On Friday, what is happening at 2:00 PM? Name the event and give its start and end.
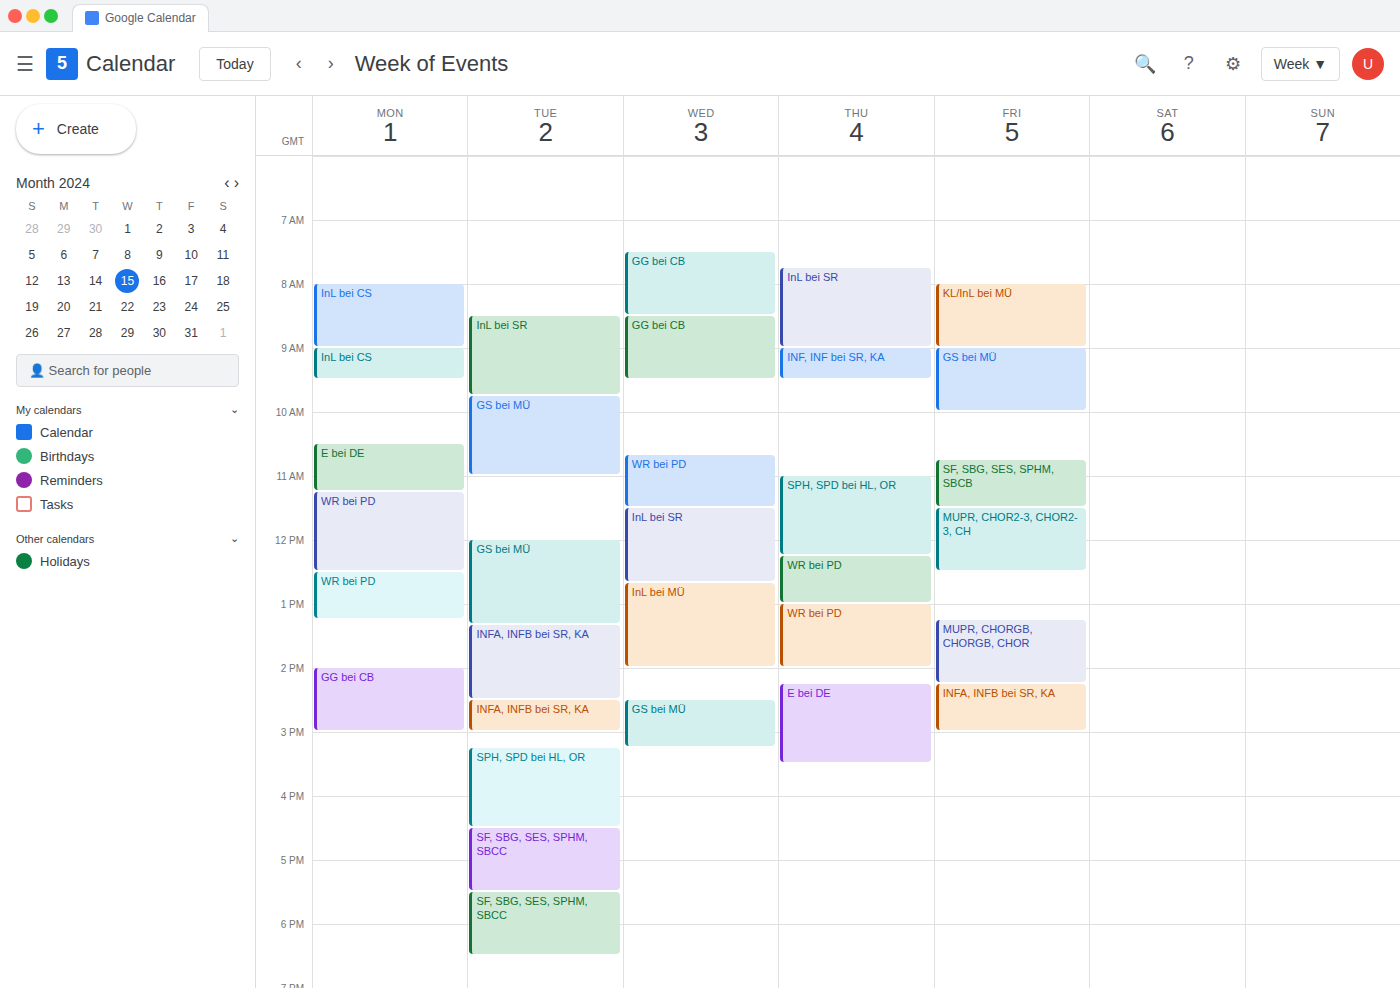
"MUPR, CHORGB, CHORGB, CHOR", 1:15 PM to 2:15 PM